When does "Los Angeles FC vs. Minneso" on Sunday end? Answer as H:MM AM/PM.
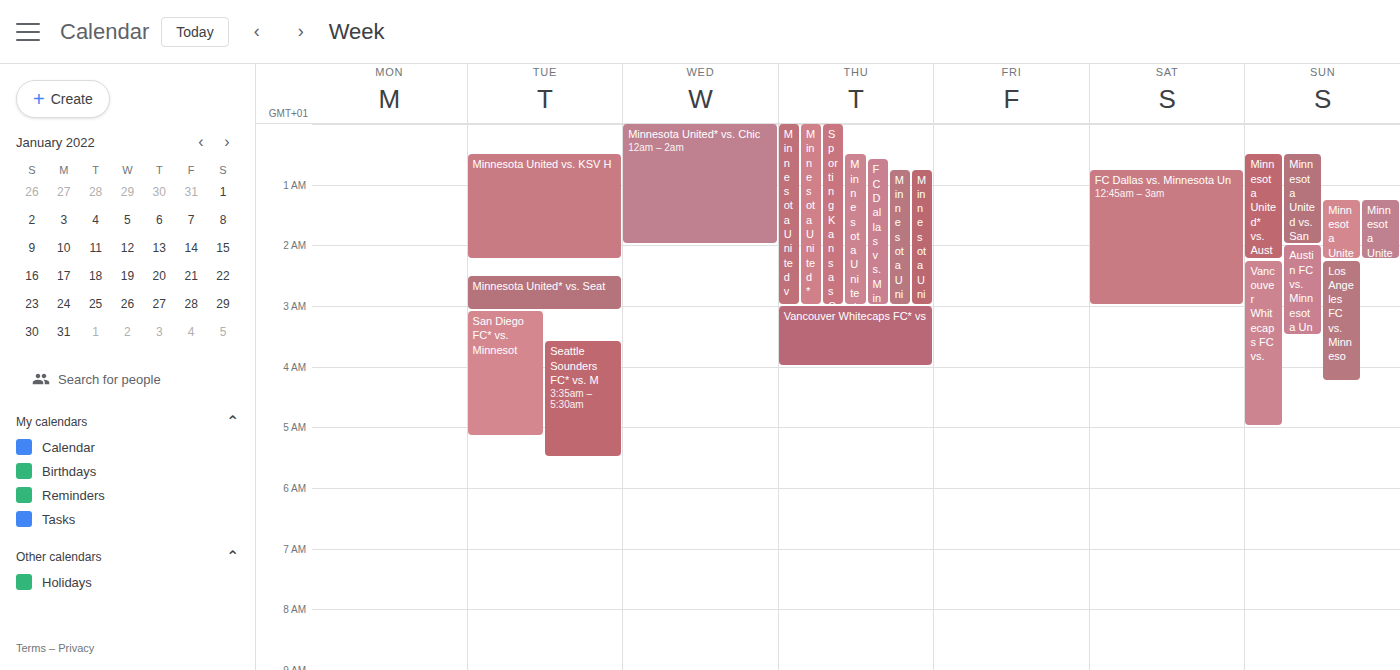
4:15 AM